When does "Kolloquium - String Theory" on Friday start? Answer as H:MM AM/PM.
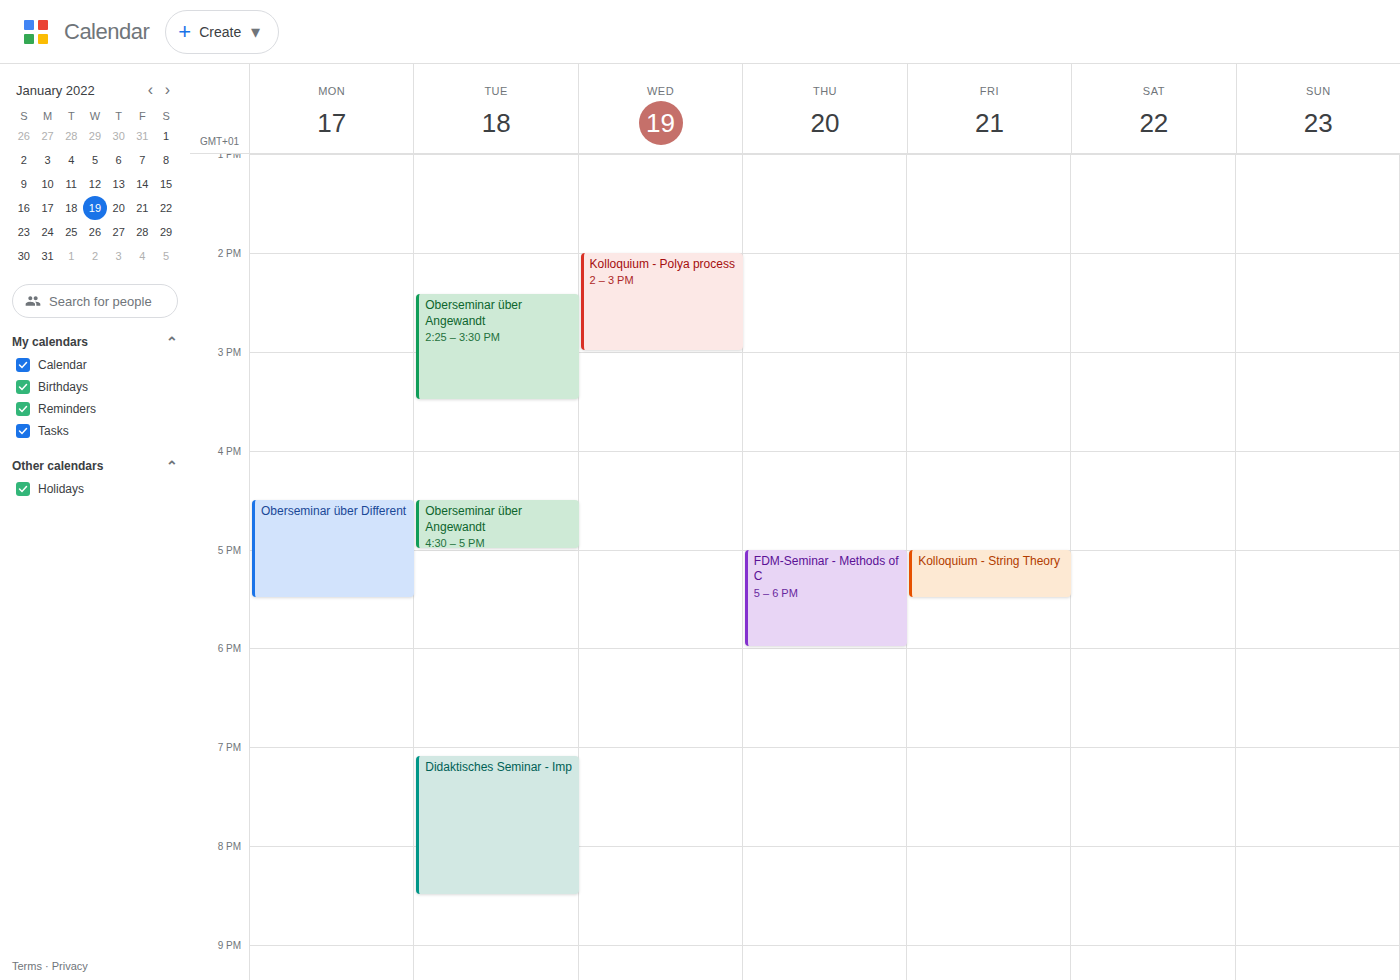
5:00 PM